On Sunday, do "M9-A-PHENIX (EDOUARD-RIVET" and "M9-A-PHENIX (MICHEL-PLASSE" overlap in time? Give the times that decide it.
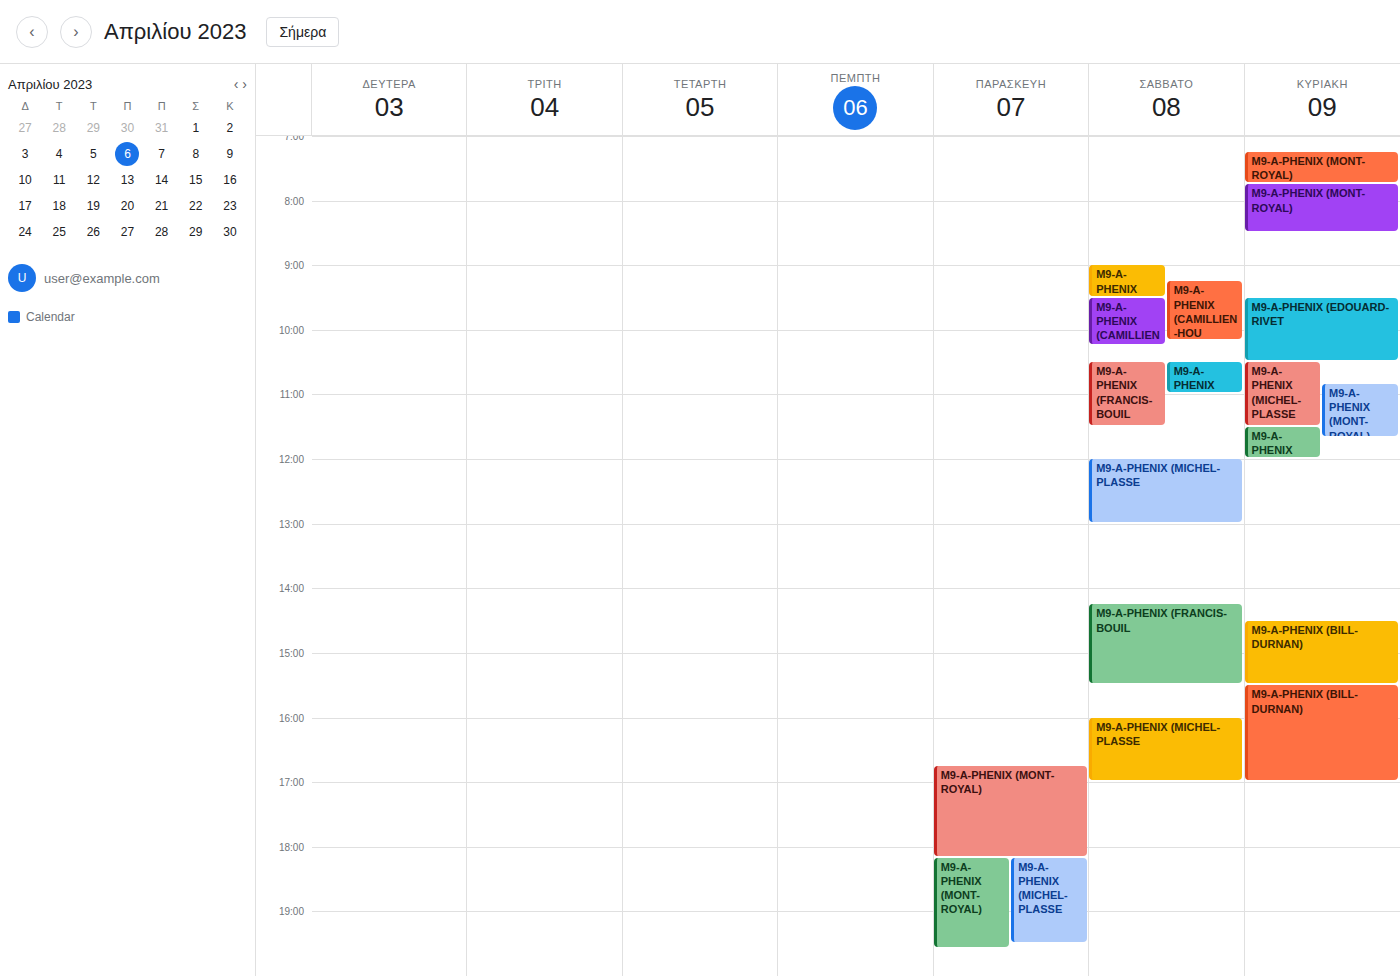
"M9-A-PHENIX (EDOUARD-RIVET" ends at 10:30 AM, exactly when "M9-A-PHENIX (MICHEL-PLASSE" starts -- they touch but do not overlap.